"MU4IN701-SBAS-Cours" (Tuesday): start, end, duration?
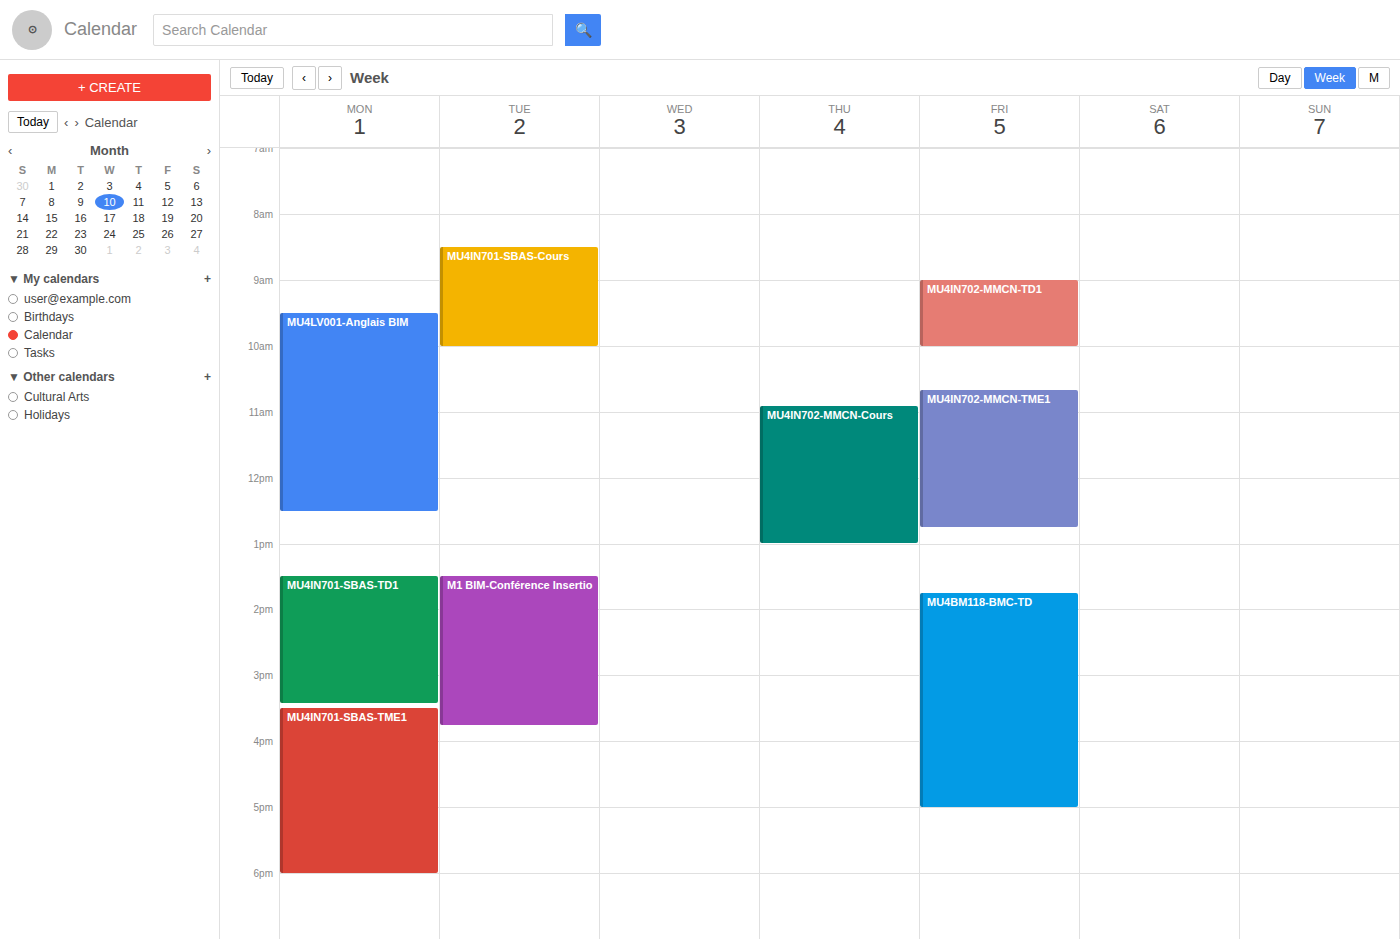
8:30 AM to 10:00 AM, 1 hour 30 minutes